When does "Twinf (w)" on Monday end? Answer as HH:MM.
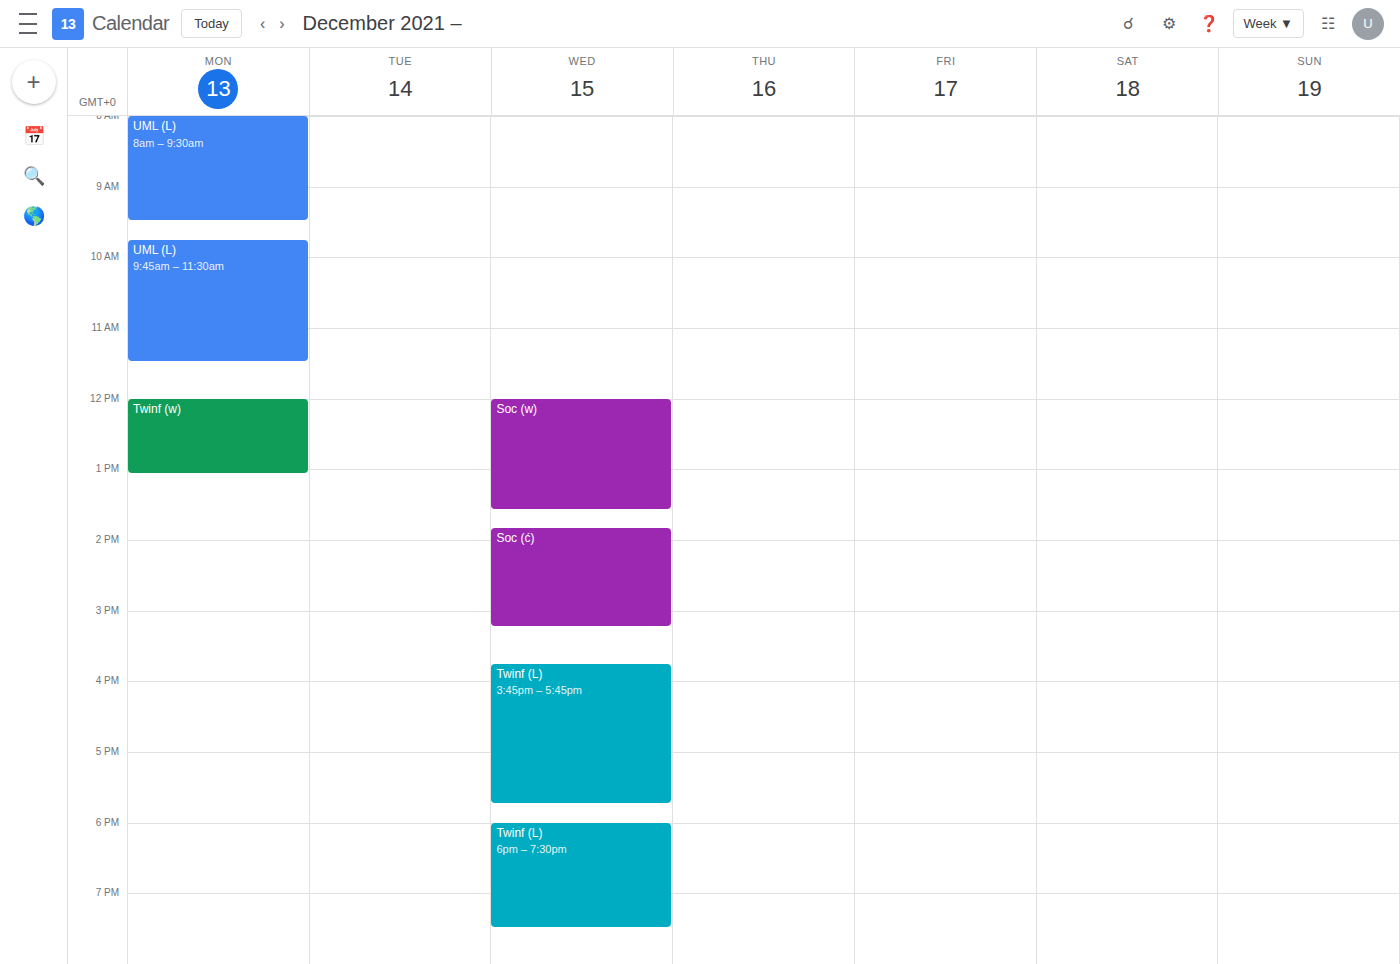
13:05